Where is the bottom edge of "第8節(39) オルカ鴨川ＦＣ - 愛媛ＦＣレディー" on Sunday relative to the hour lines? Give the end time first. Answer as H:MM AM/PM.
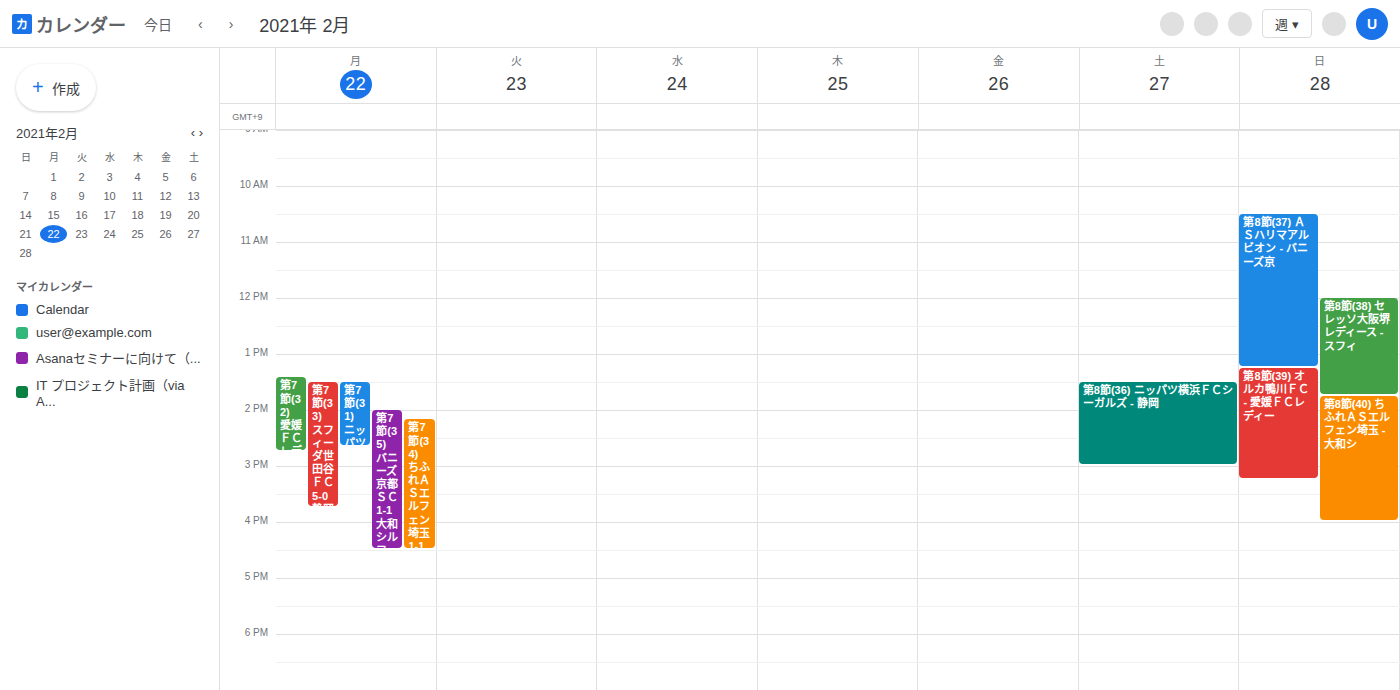
3:15 PM -- neither: a quarter of the way from the 3 PM line to the 4 PM line.